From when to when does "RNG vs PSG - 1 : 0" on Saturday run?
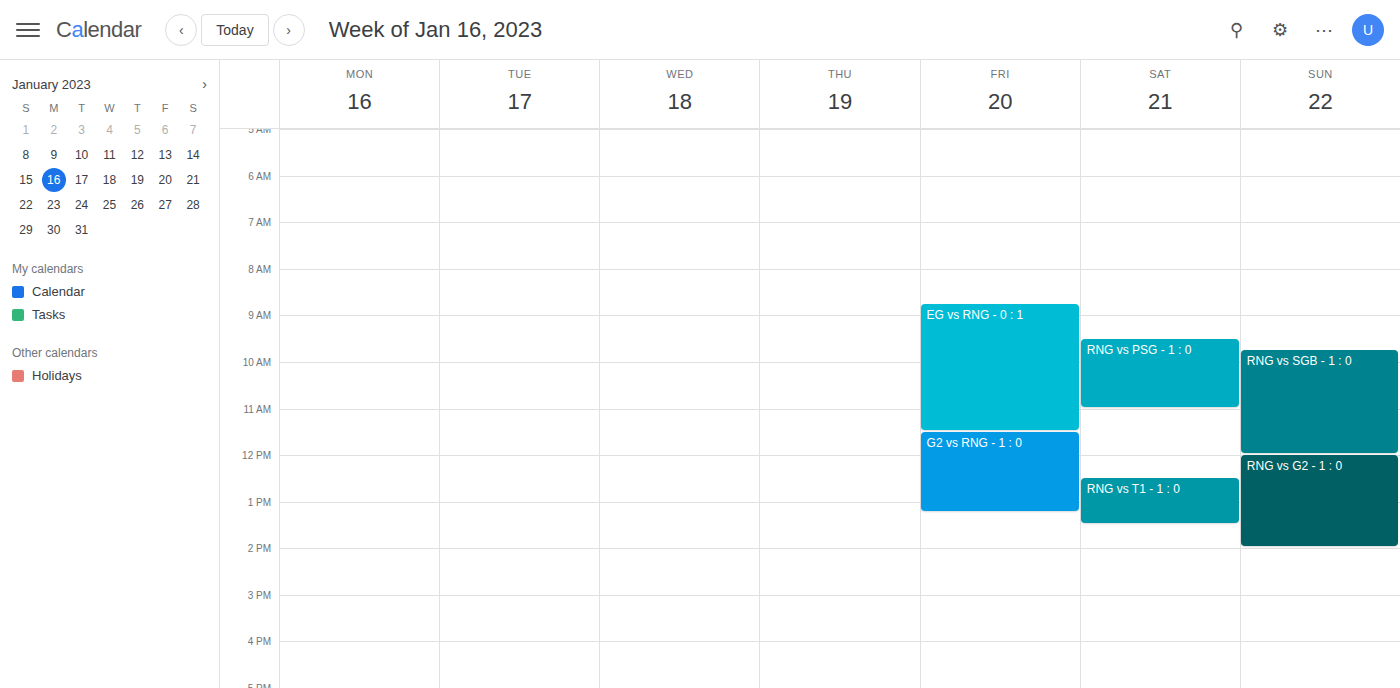
9:30 AM to 11:00 AM